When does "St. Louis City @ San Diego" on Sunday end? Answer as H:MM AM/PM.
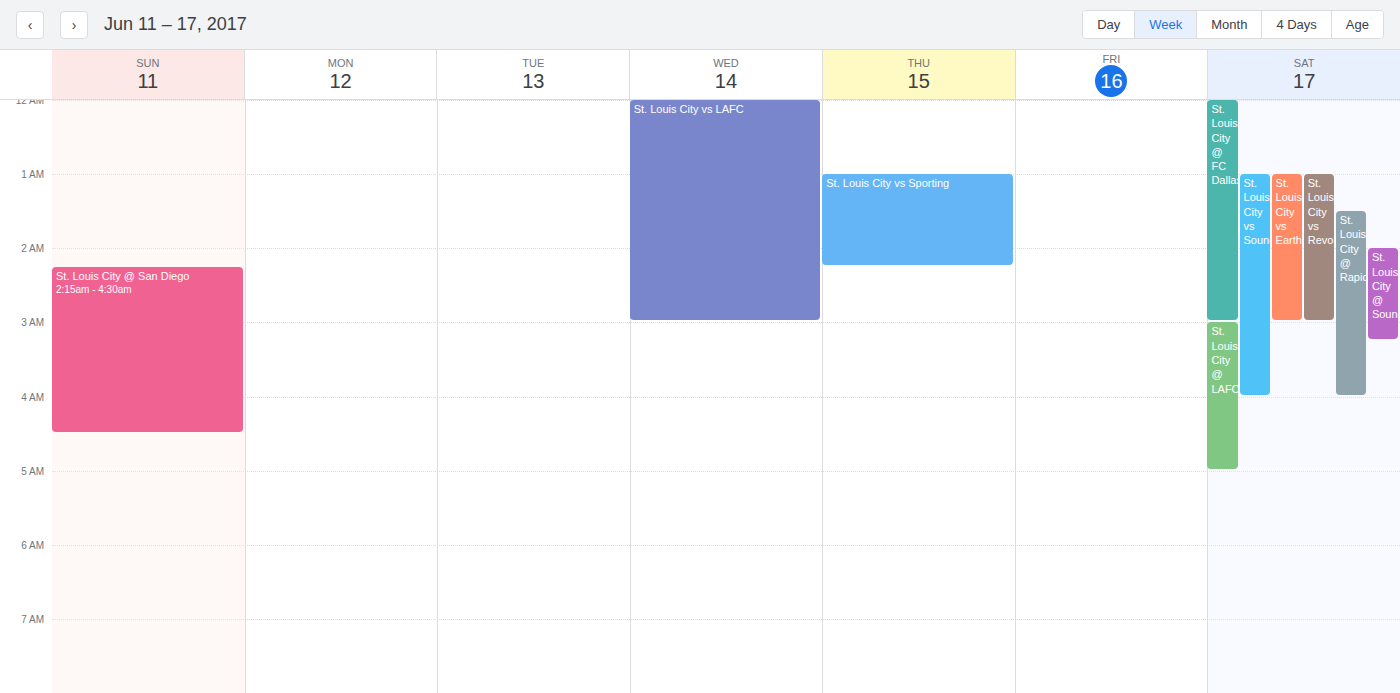
4:30 AM